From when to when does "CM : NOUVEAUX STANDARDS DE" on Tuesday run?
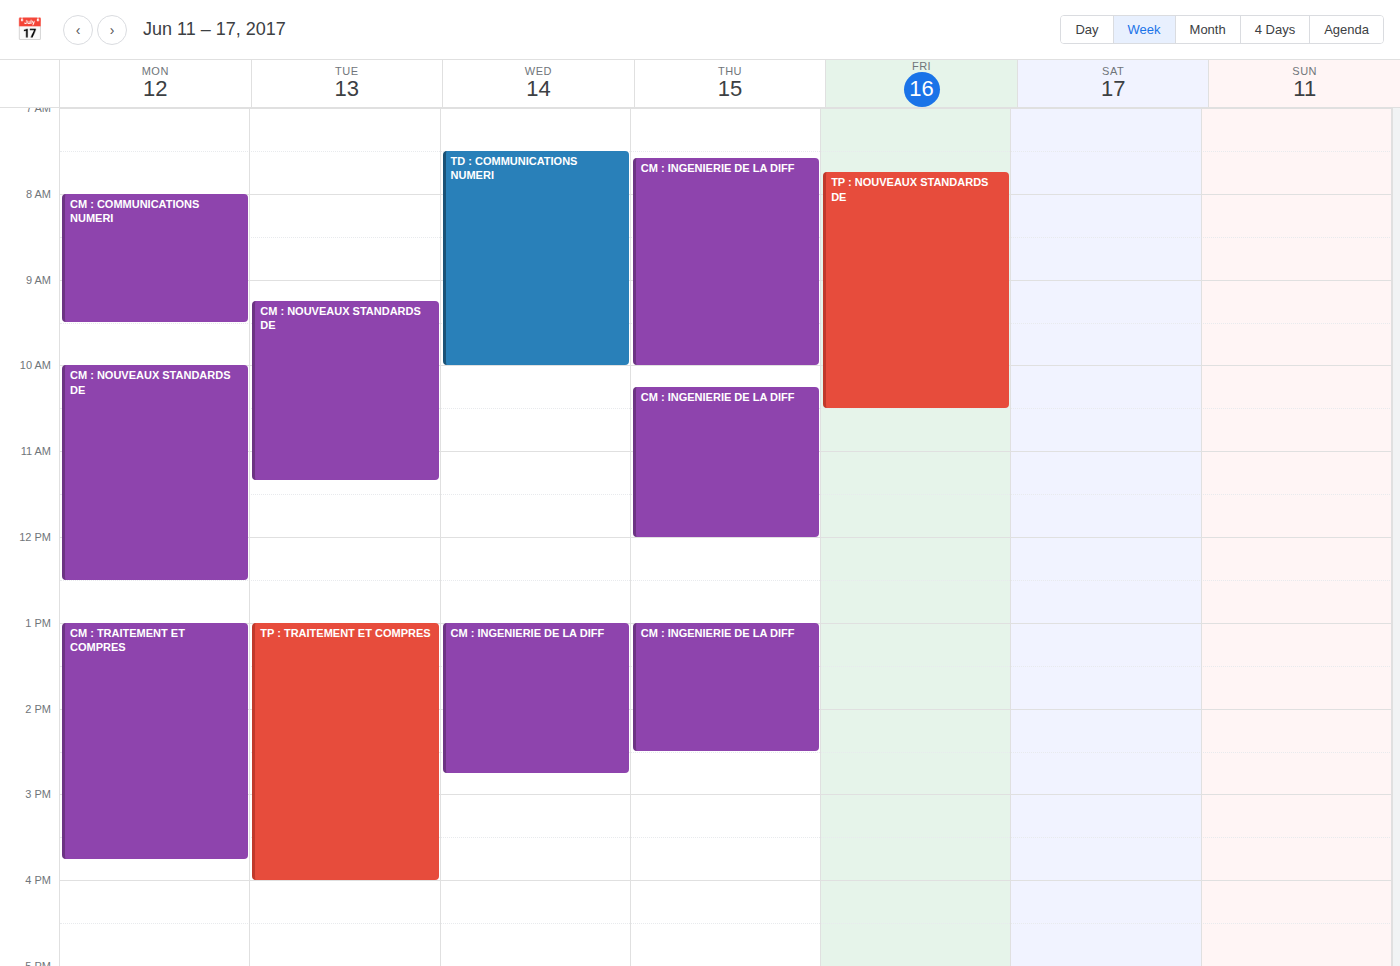
9:15 AM to 11:20 AM